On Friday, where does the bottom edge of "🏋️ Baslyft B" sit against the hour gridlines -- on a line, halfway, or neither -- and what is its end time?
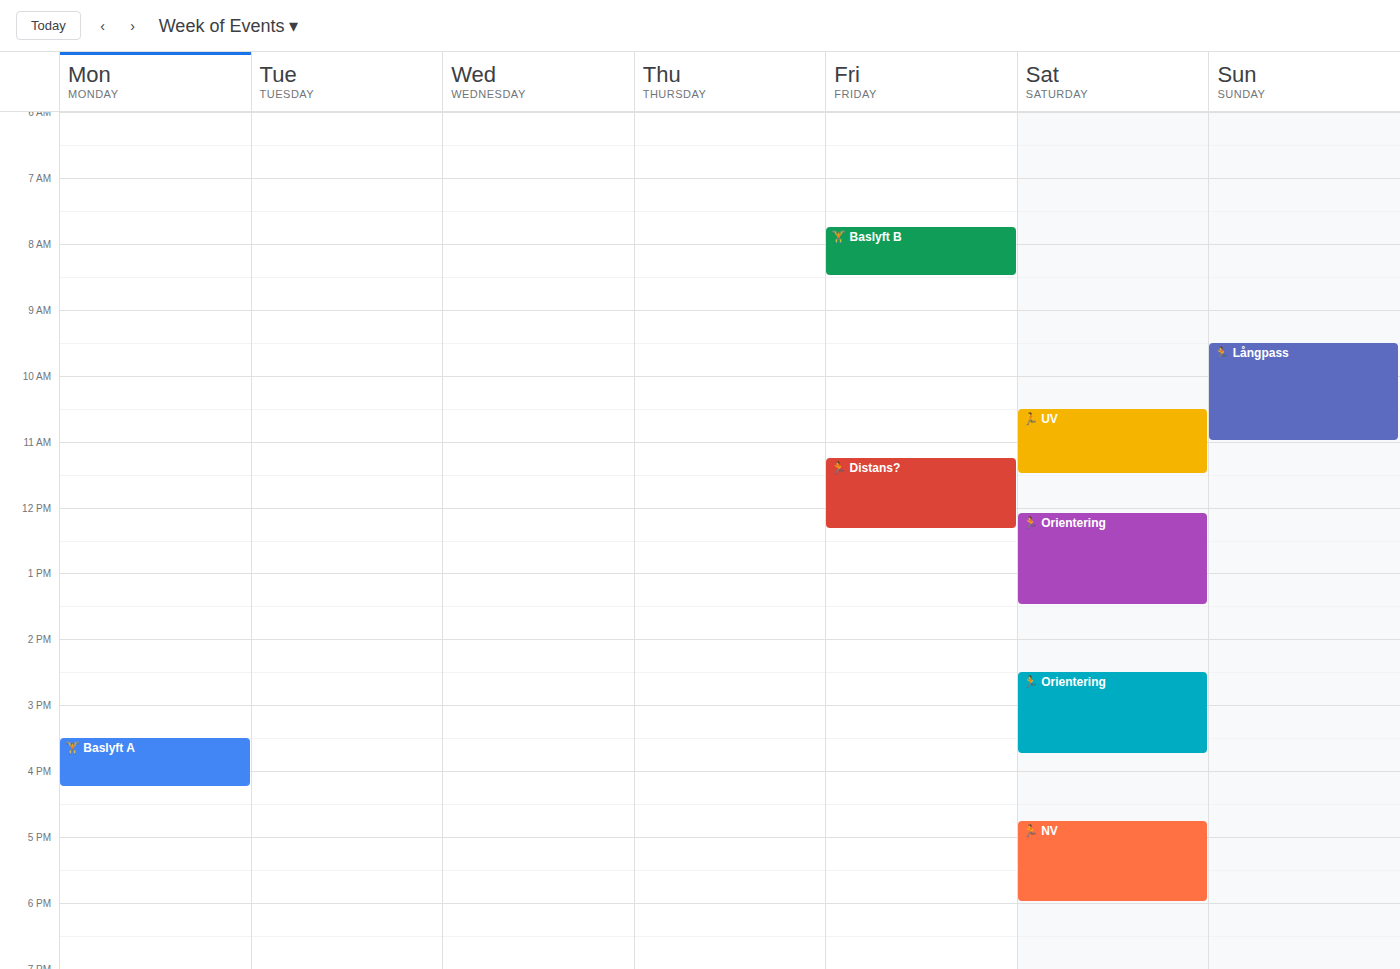
8:30 AM -- halfway between the 8 AM and 9 AM lines.